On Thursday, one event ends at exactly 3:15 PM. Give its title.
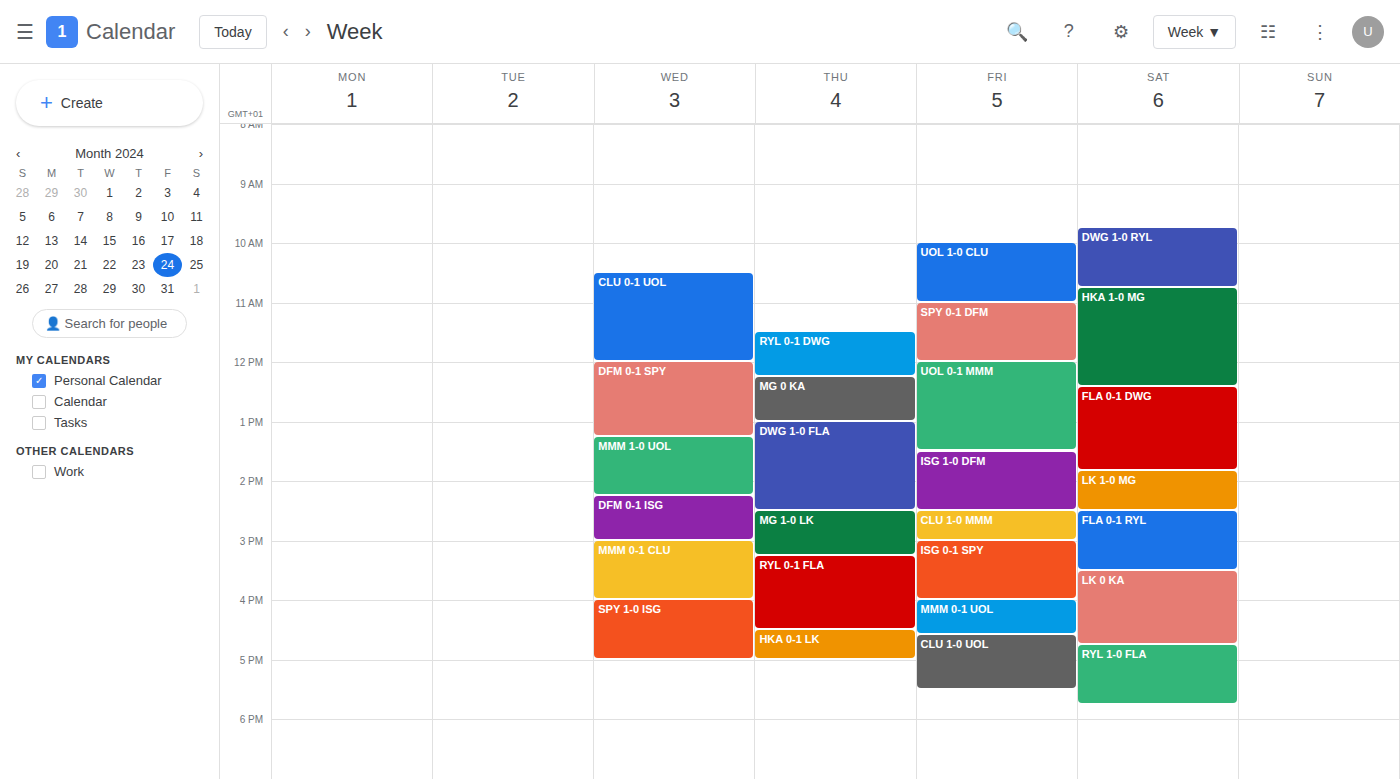
"MG 1-0 LK"